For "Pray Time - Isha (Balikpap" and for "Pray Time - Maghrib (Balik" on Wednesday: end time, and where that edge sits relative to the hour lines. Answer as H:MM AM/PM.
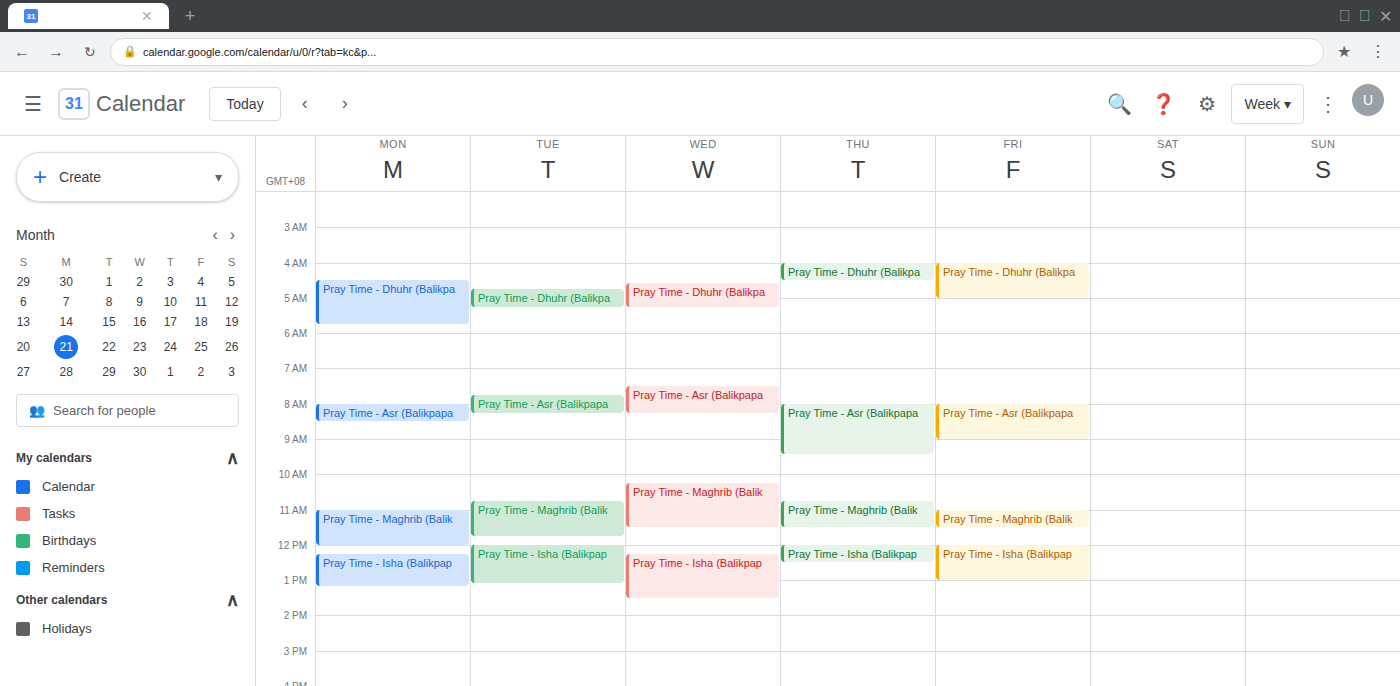
"Pray Time - Isha (Balikpap": 1:30 PM, halfway between the 1 PM and 2 PM lines. "Pray Time - Maghrib (Balik": 11:30 AM, halfway between the 11 AM and 12 PM lines.